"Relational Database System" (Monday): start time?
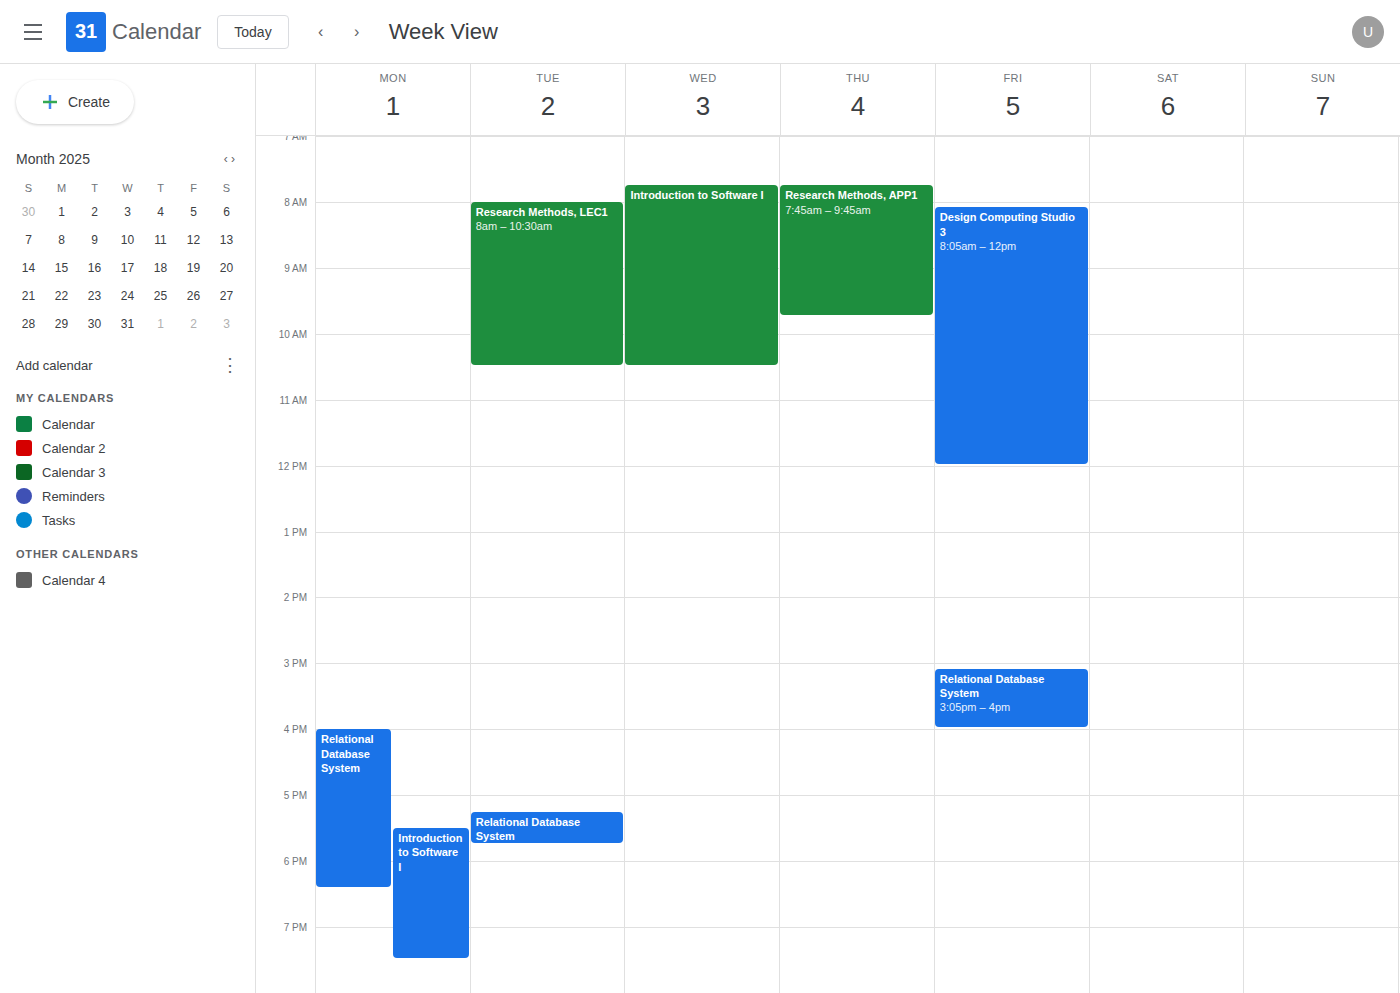
4:00 PM